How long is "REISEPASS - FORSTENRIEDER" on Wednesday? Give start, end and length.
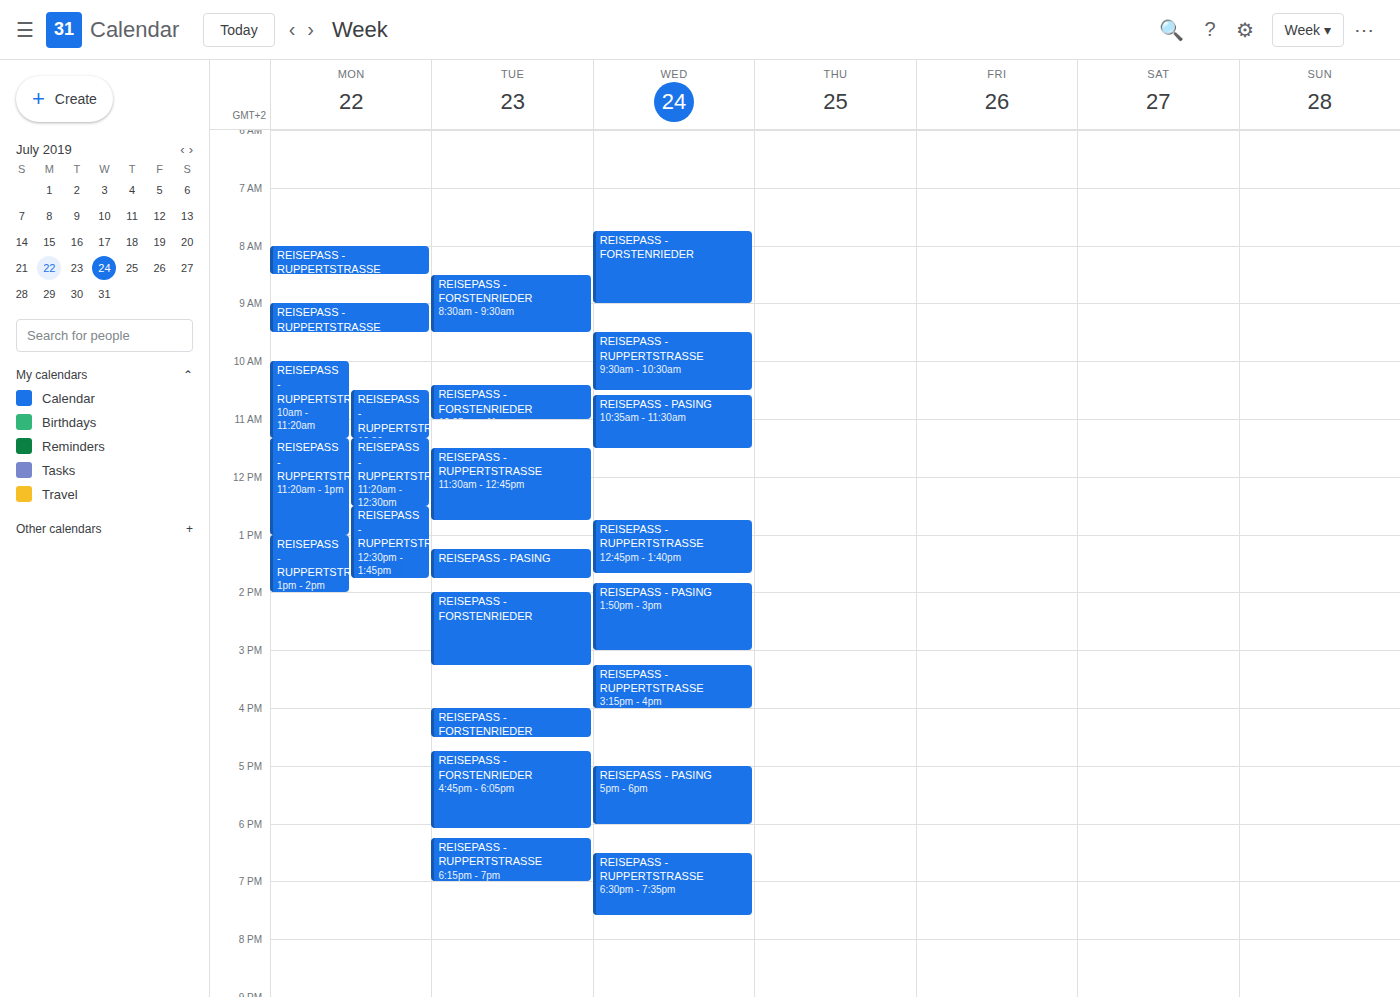
7:45 AM to 9:00 AM, 1 hour 15 minutes